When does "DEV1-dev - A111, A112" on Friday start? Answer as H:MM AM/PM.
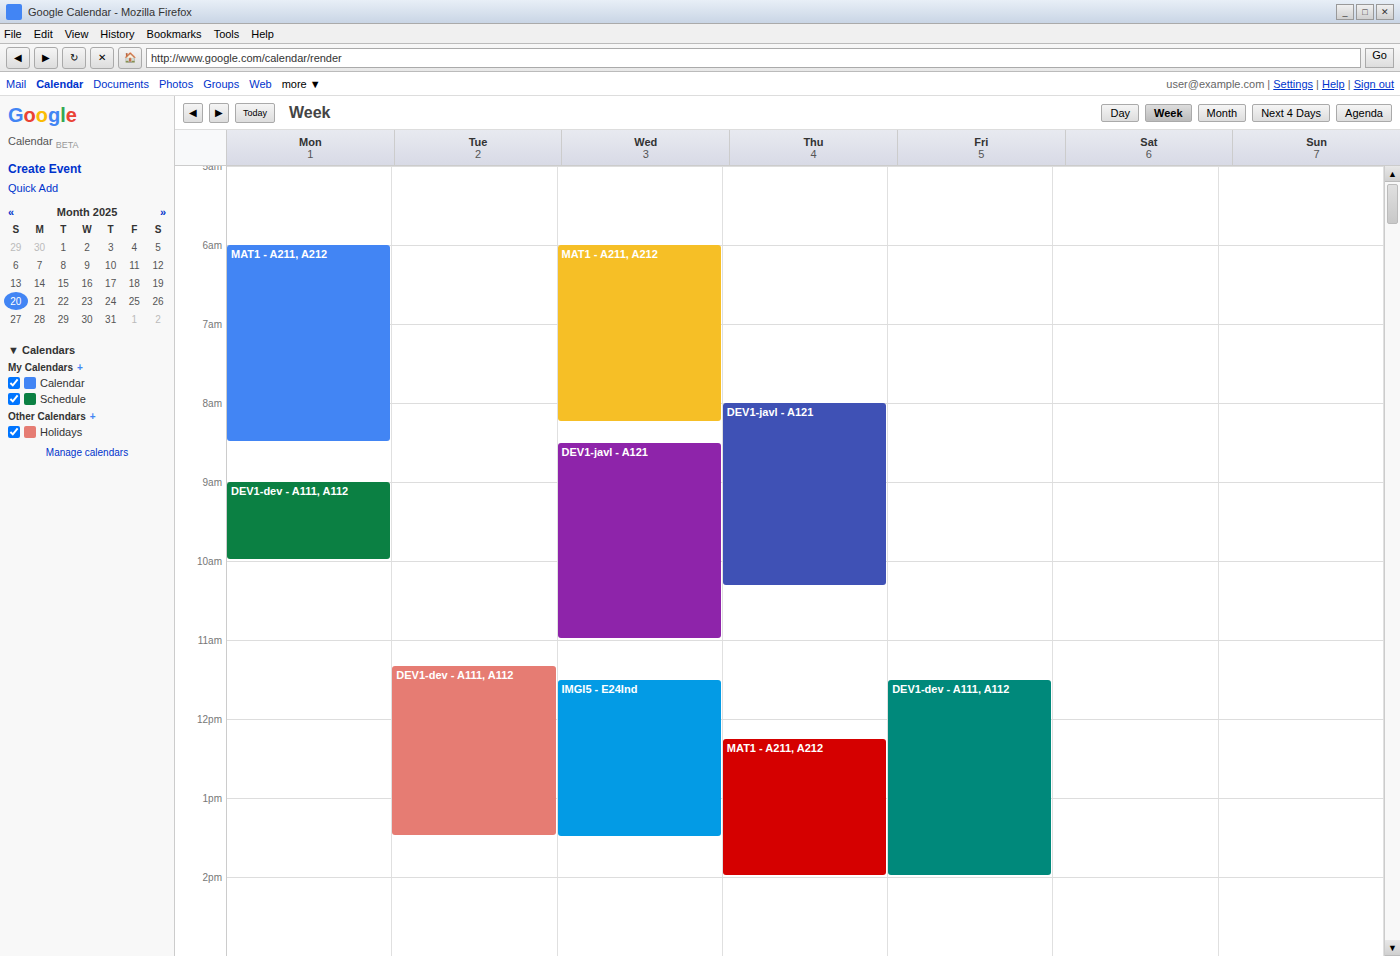
11:30 AM